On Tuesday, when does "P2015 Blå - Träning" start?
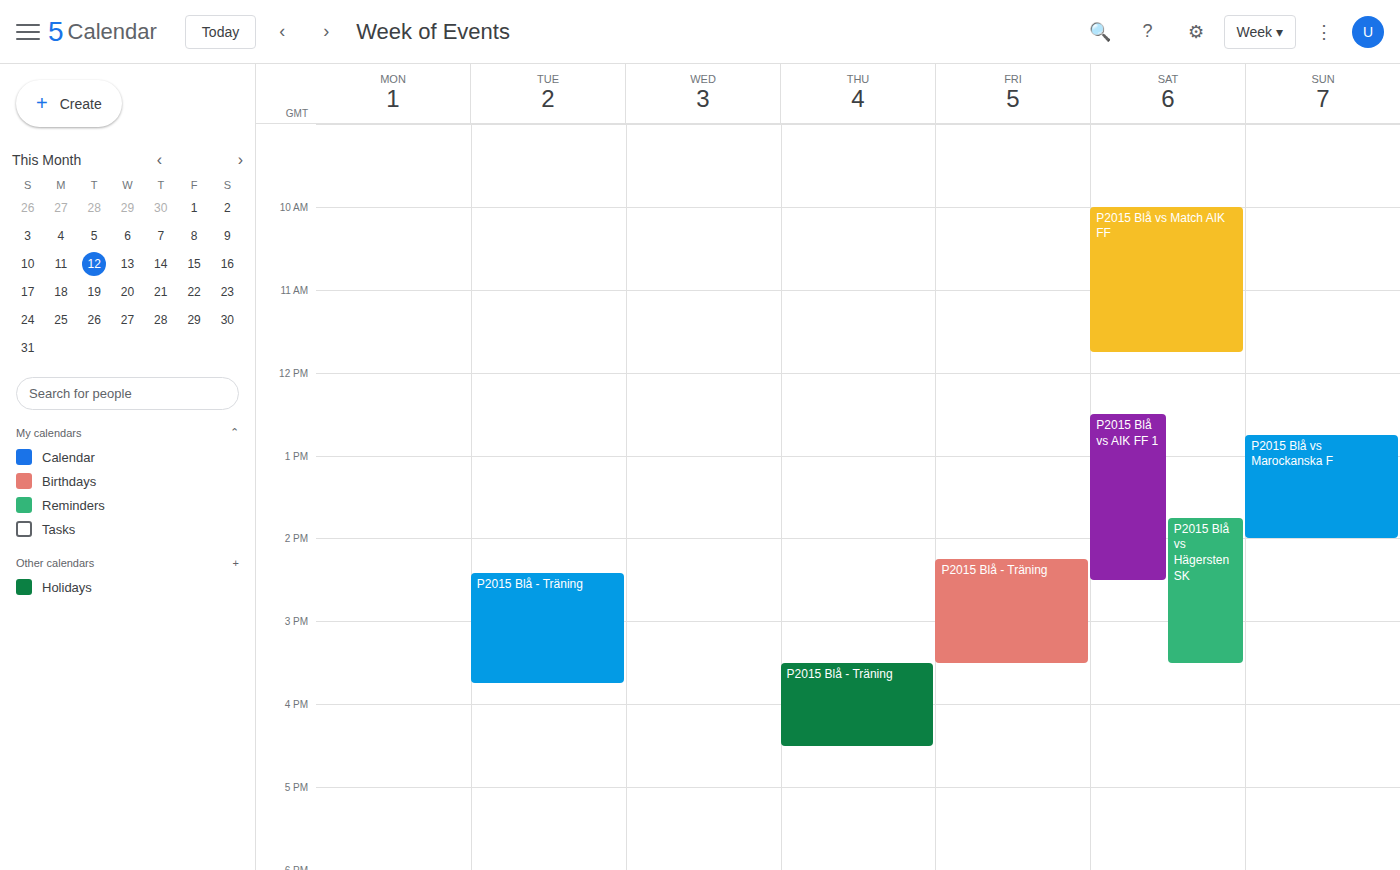
2:25 PM